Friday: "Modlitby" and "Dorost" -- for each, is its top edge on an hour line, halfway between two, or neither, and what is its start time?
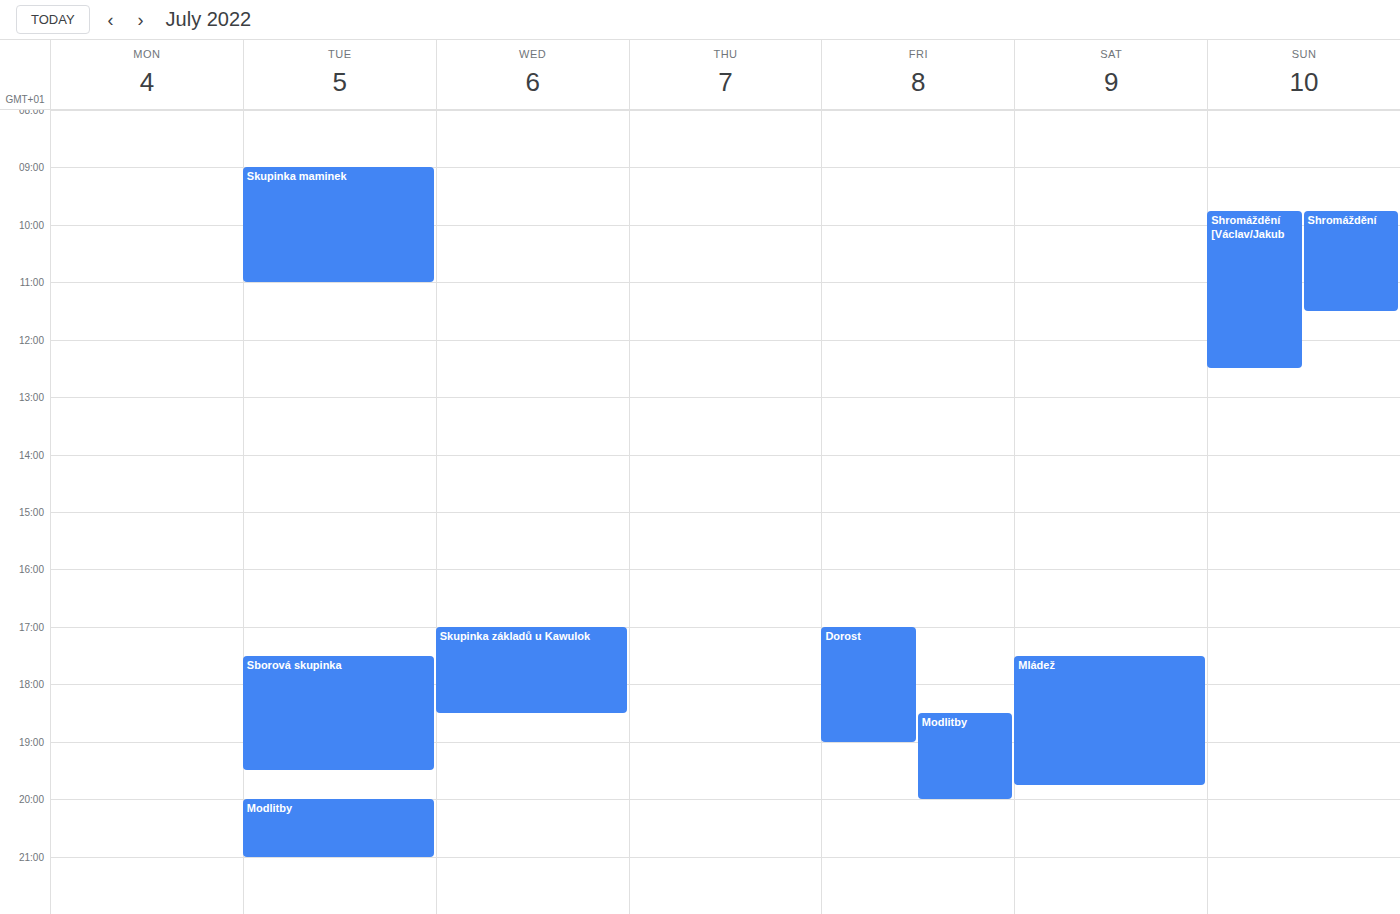
"Modlitby": 6:30 PM, halfway between the 6 PM and 7 PM lines. "Dorost": 5:00 PM, exactly on the 5 PM line.